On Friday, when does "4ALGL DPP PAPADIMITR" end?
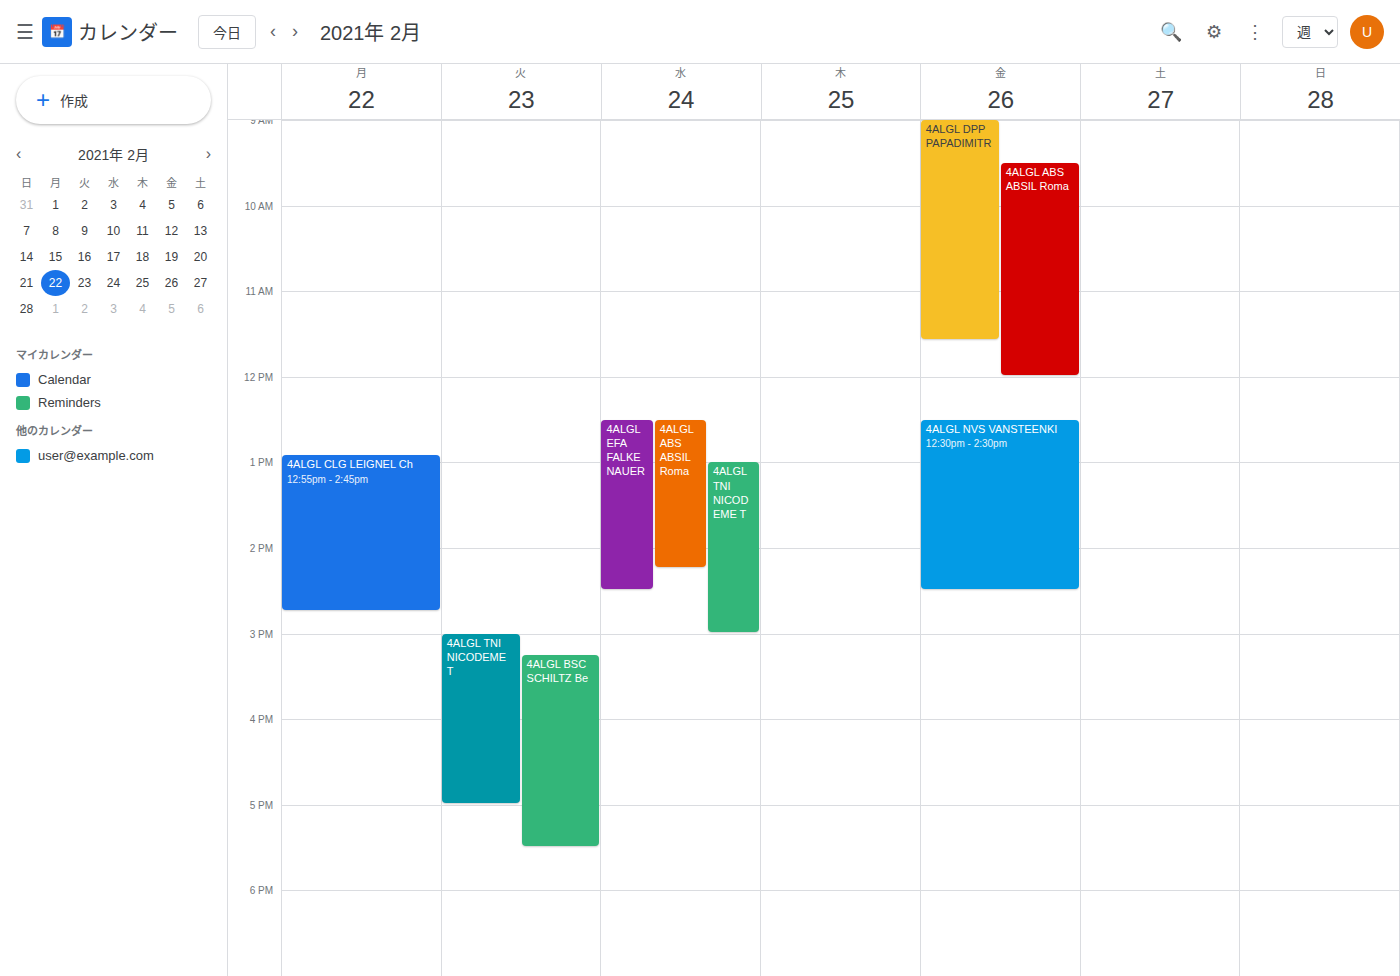
11:35 AM